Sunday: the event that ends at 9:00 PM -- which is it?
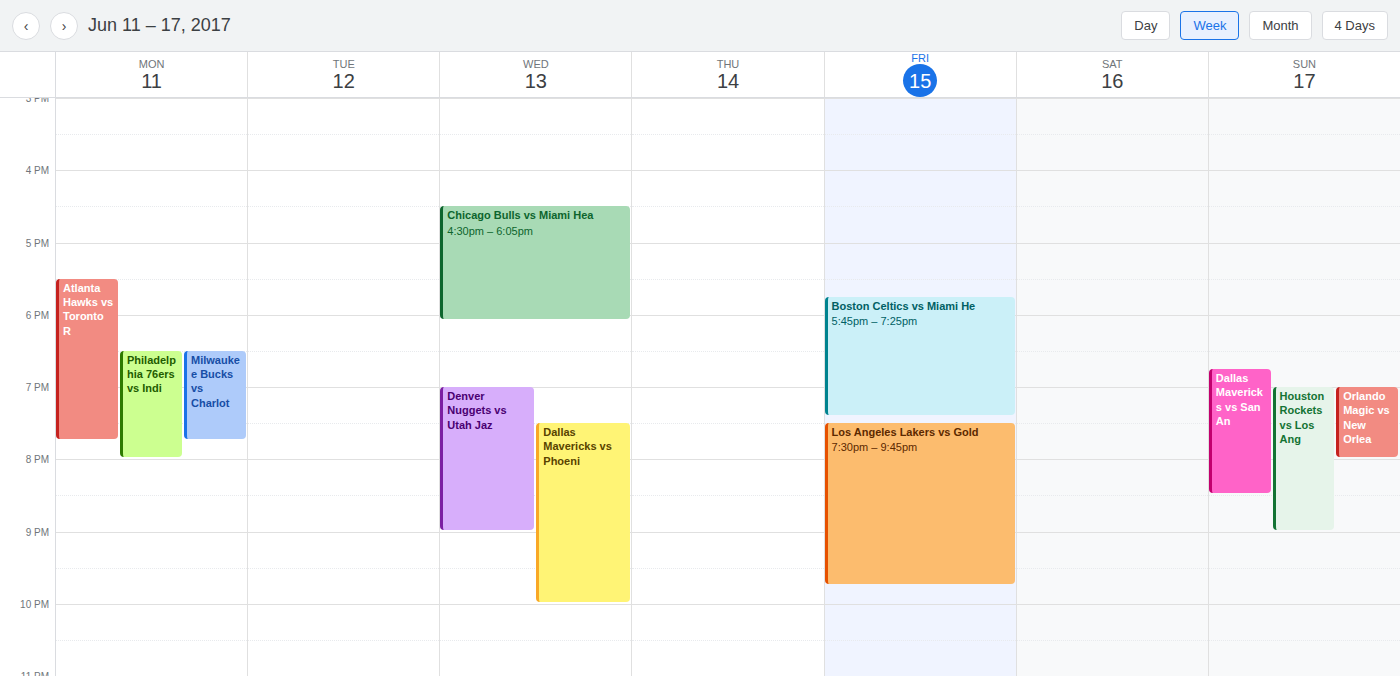
"Houston Rockets vs Los Ang"